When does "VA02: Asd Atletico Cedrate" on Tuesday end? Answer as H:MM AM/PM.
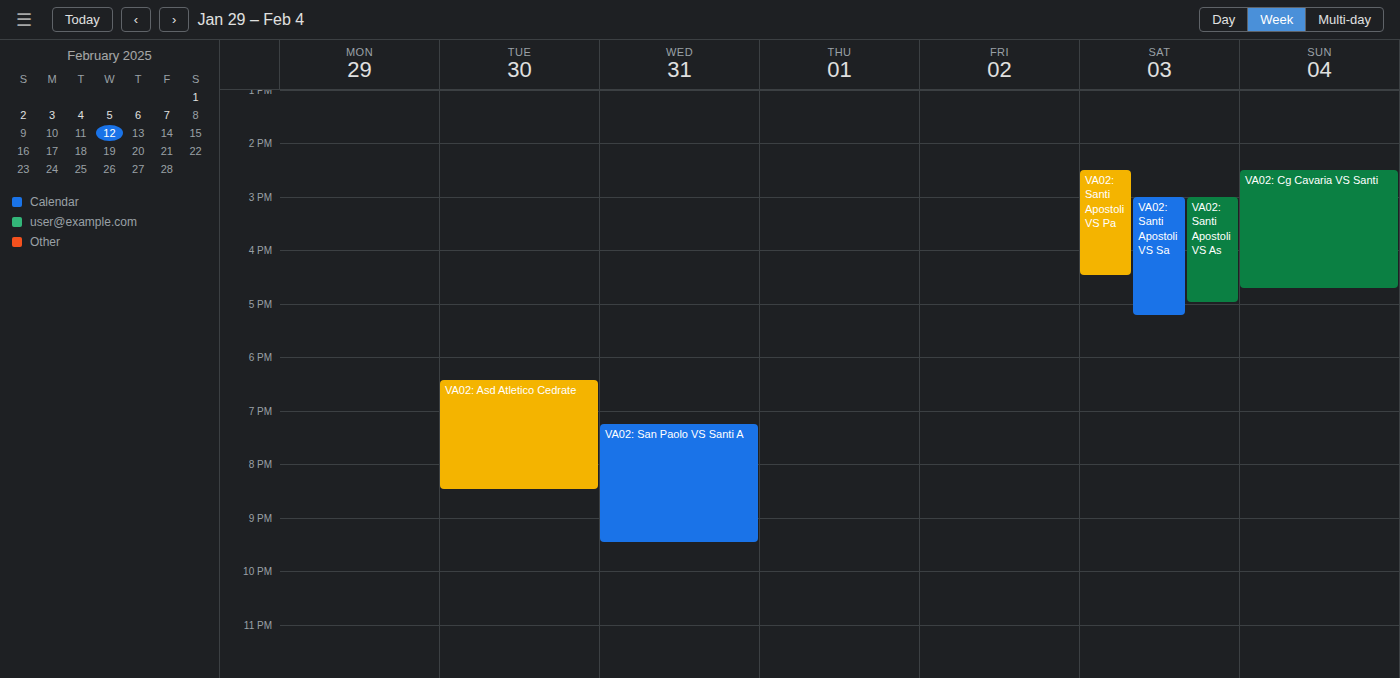
8:30 PM